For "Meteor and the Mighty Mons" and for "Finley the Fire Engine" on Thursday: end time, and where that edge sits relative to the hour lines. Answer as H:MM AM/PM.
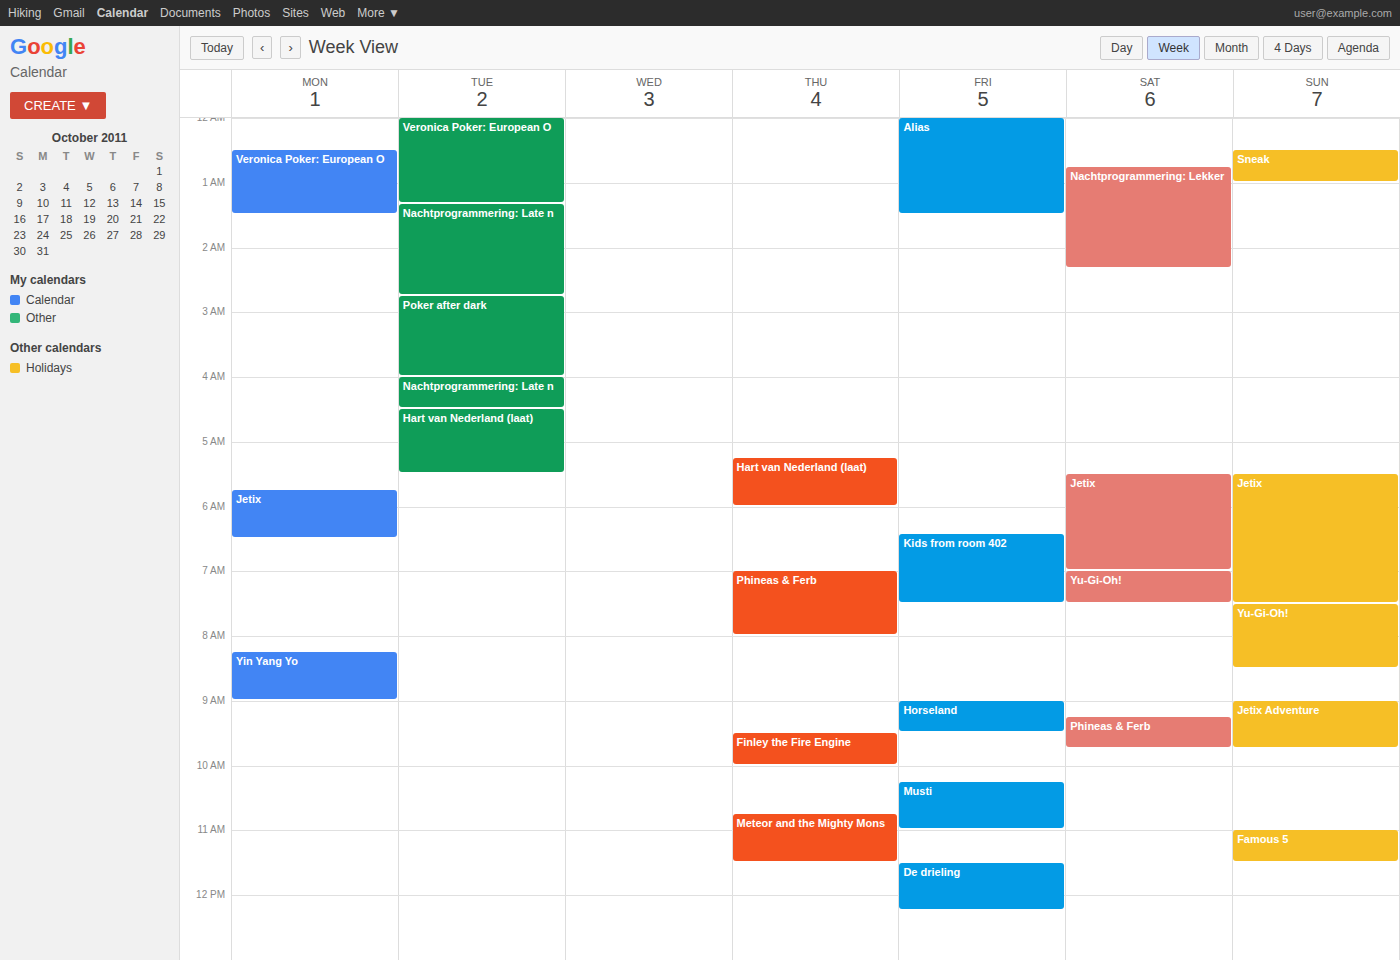
"Meteor and the Mighty Mons": 11:30 AM, halfway between the 11 AM and 12 PM lines. "Finley the Fire Engine": 10:00 AM, exactly on the 10 AM line.